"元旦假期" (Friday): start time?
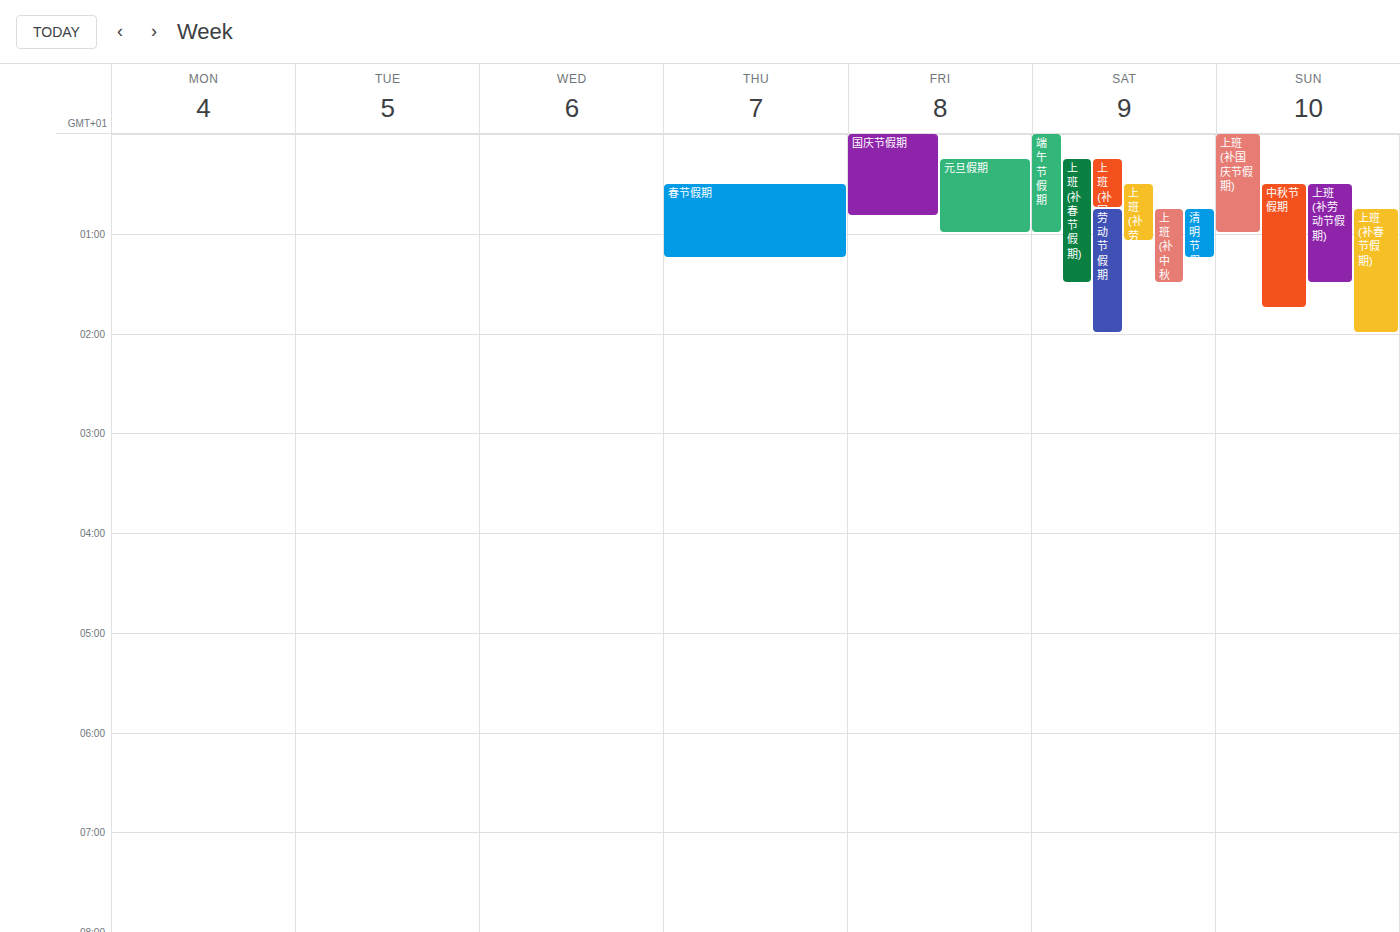
12:15 AM